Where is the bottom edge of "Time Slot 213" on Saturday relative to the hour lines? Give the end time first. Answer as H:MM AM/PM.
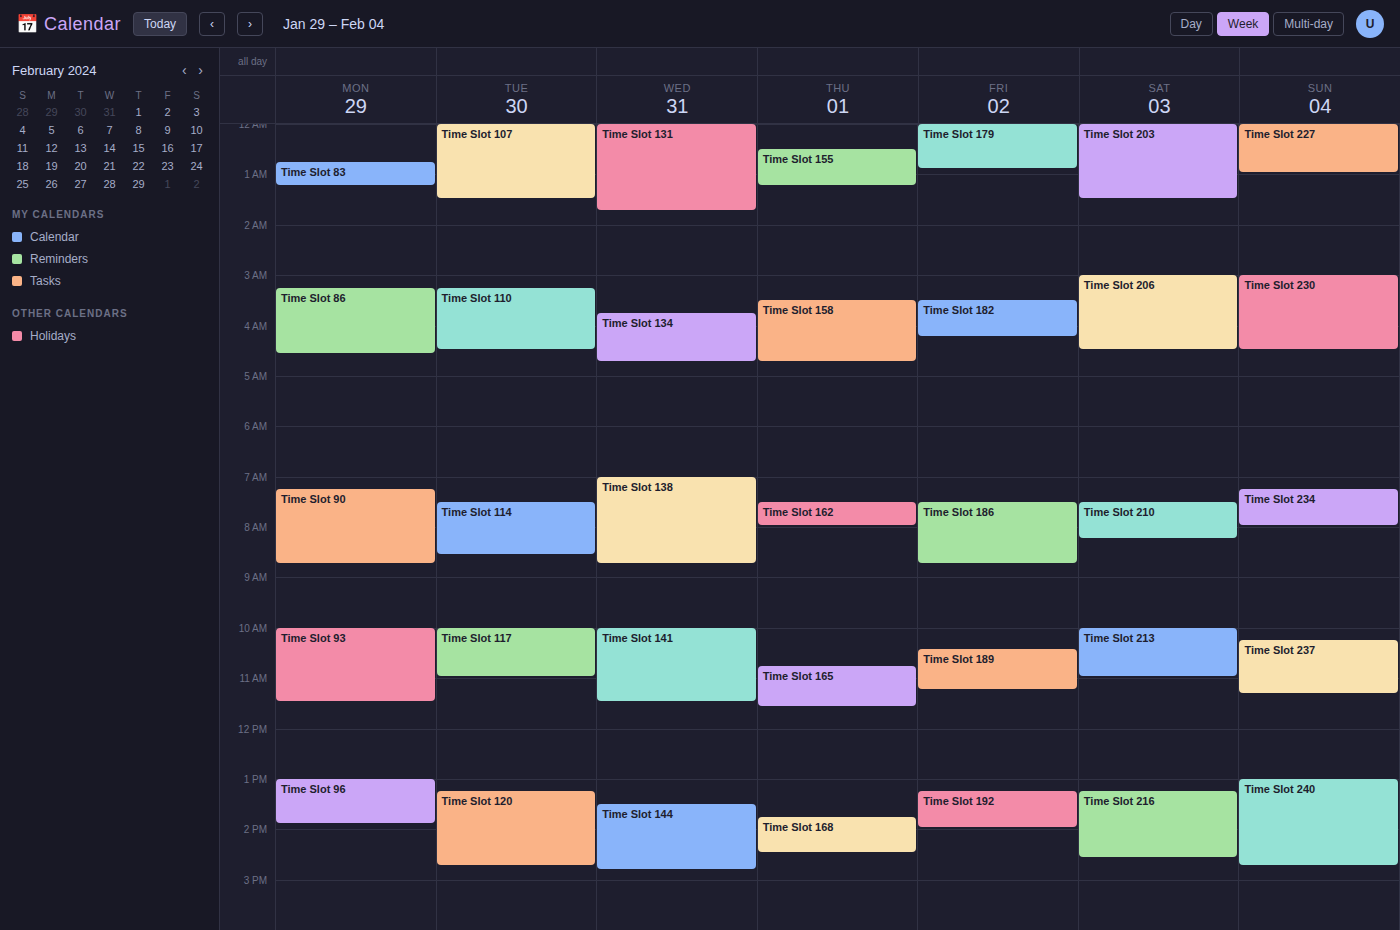
11:00 AM -- exactly on the 11 AM line.